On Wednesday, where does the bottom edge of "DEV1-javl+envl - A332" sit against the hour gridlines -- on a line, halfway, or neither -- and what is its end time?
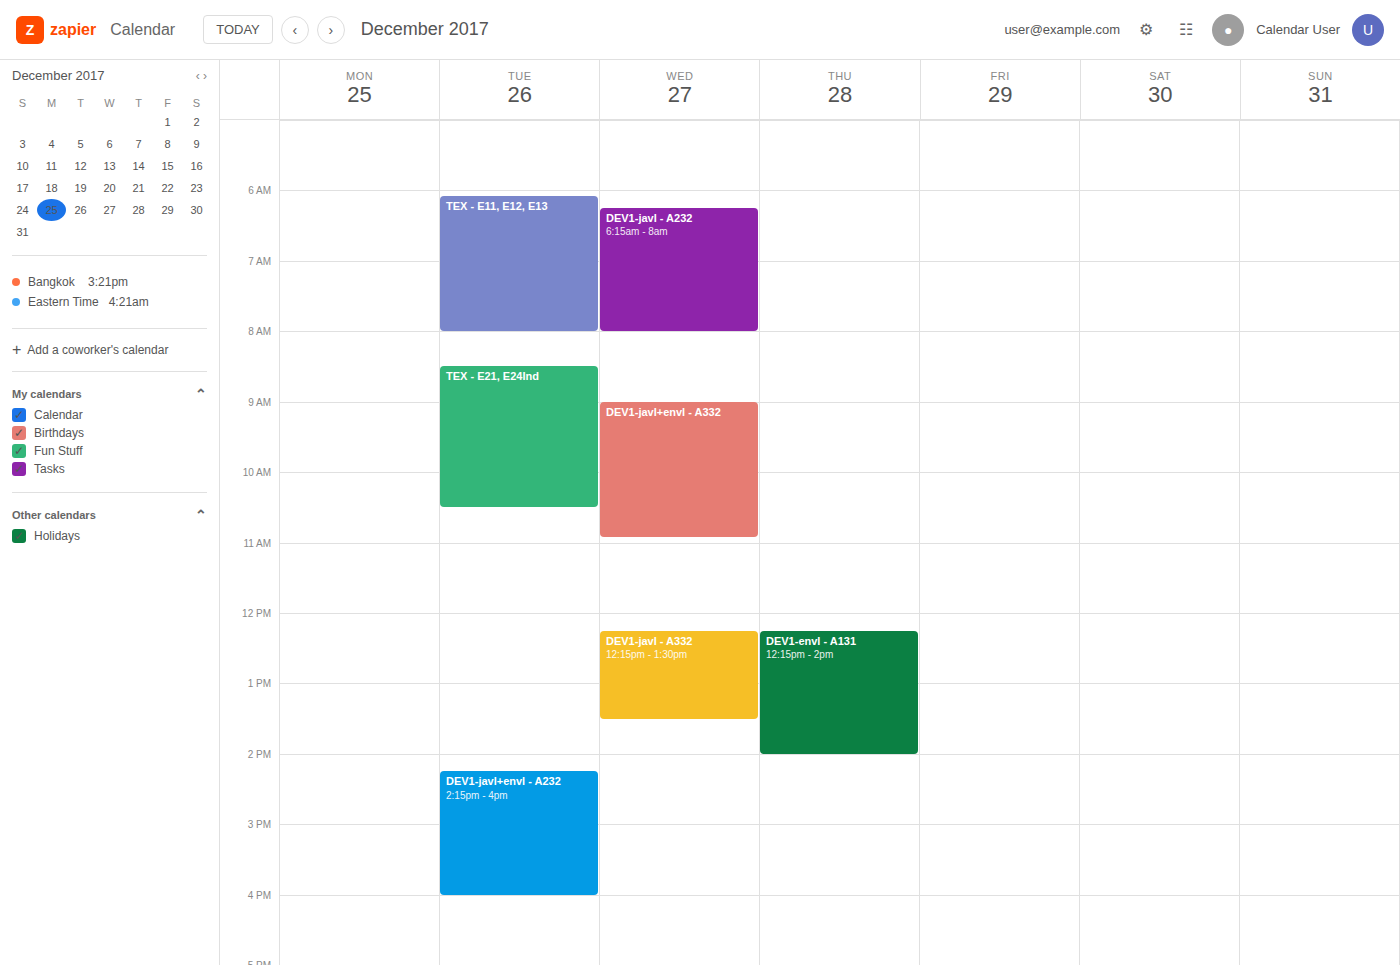
10:55 AM -- neither: 55 minutes below the 10 AM line and 5 minutes above the 11 AM line.